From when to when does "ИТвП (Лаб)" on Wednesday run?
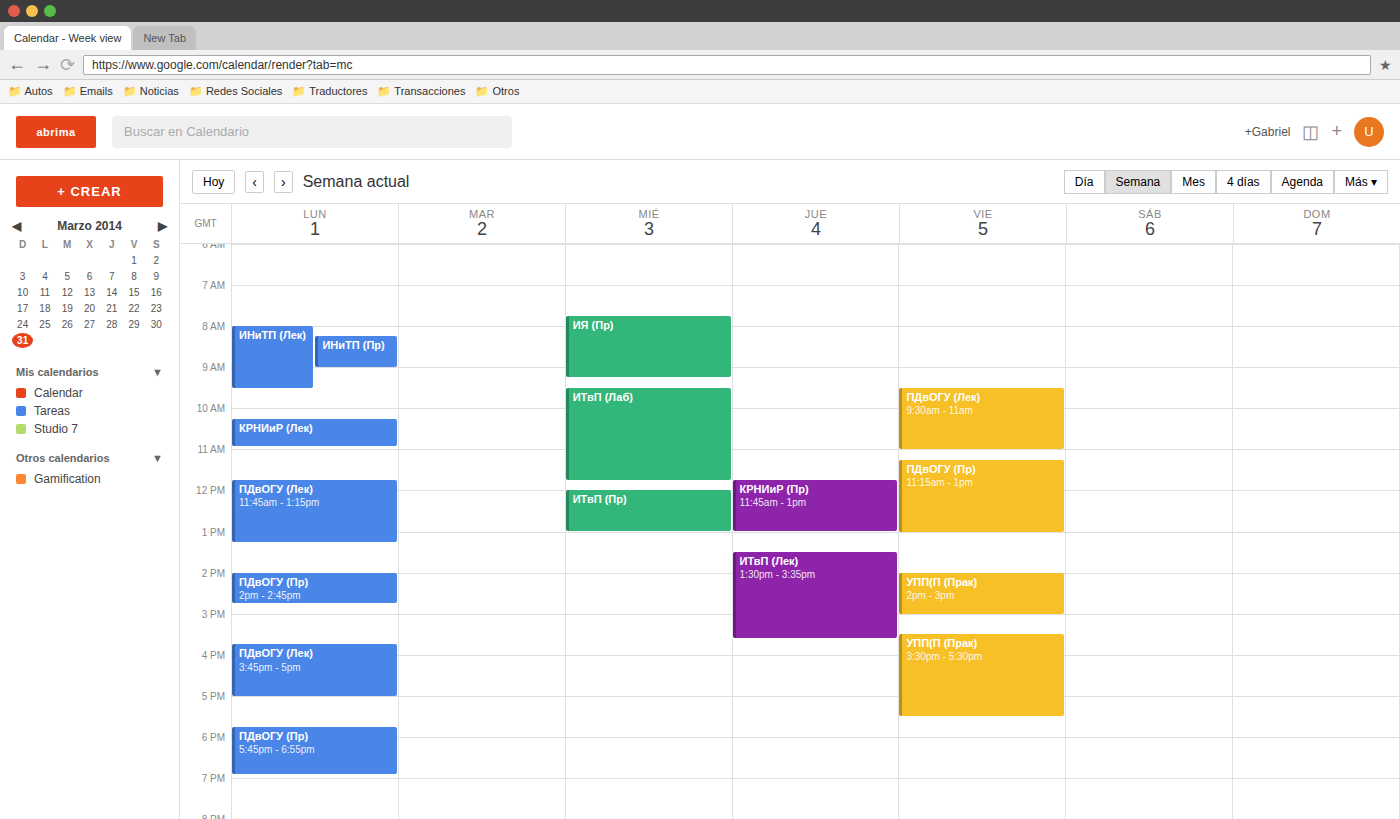
9:30 AM to 11:45 AM